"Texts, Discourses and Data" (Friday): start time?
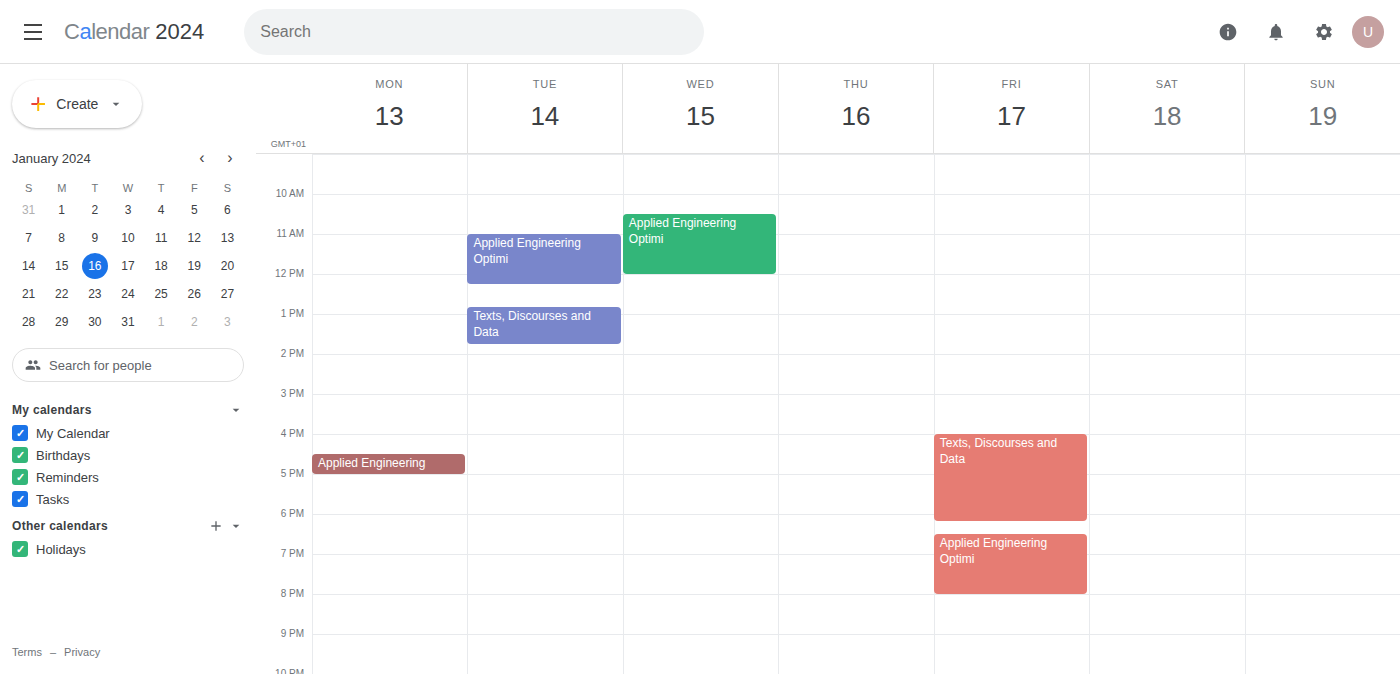
4:00 PM